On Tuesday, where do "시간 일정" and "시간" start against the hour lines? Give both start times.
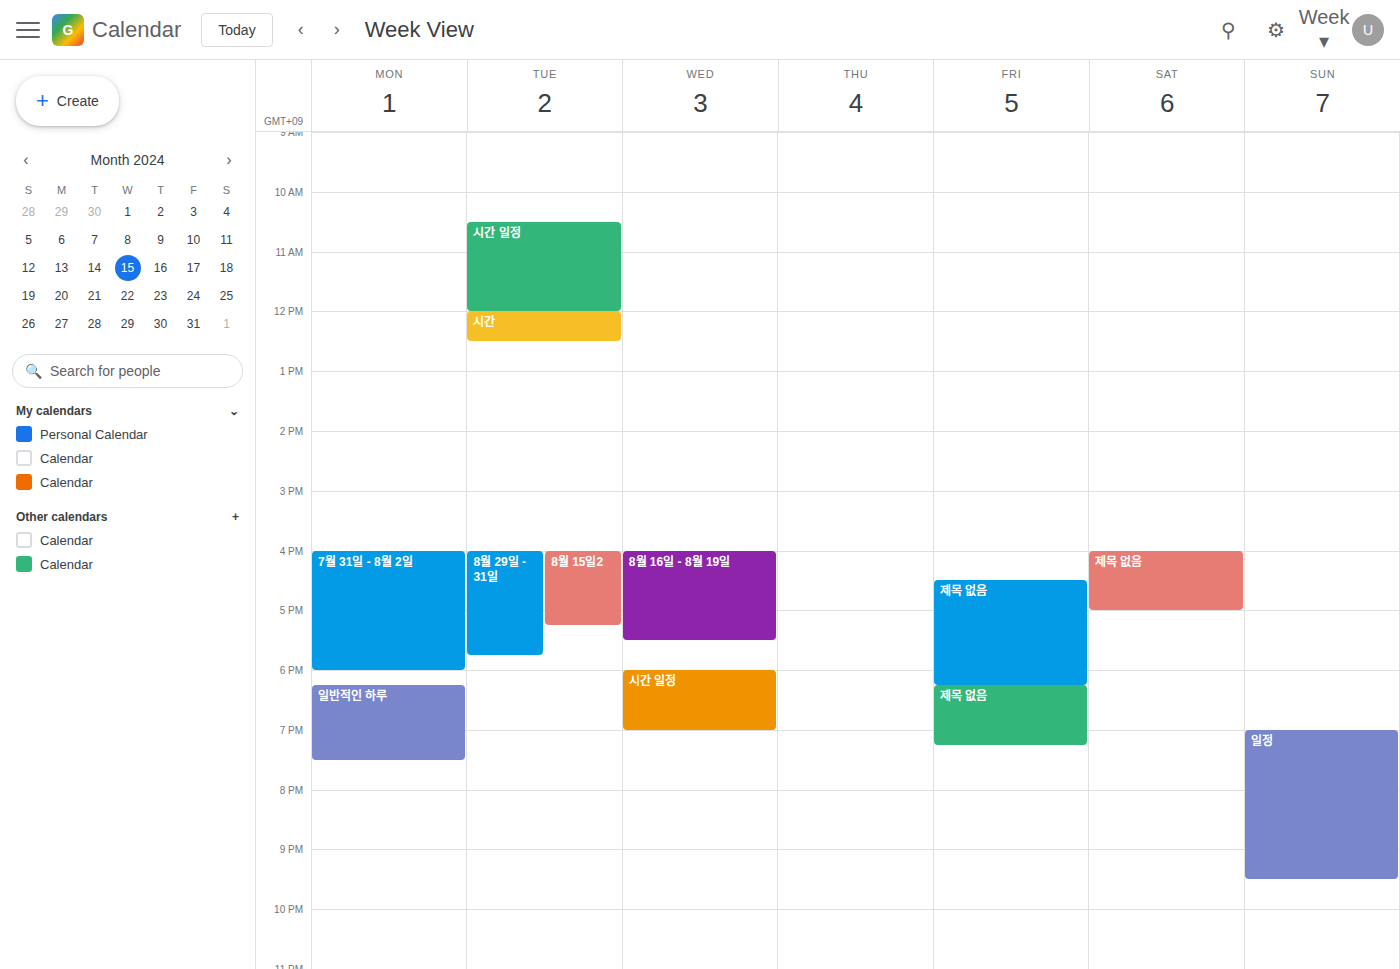
"시간 일정": 10:30 AM, halfway between the 10 AM and 11 AM lines. "시간": 12:00 PM, exactly on the 12 PM line.